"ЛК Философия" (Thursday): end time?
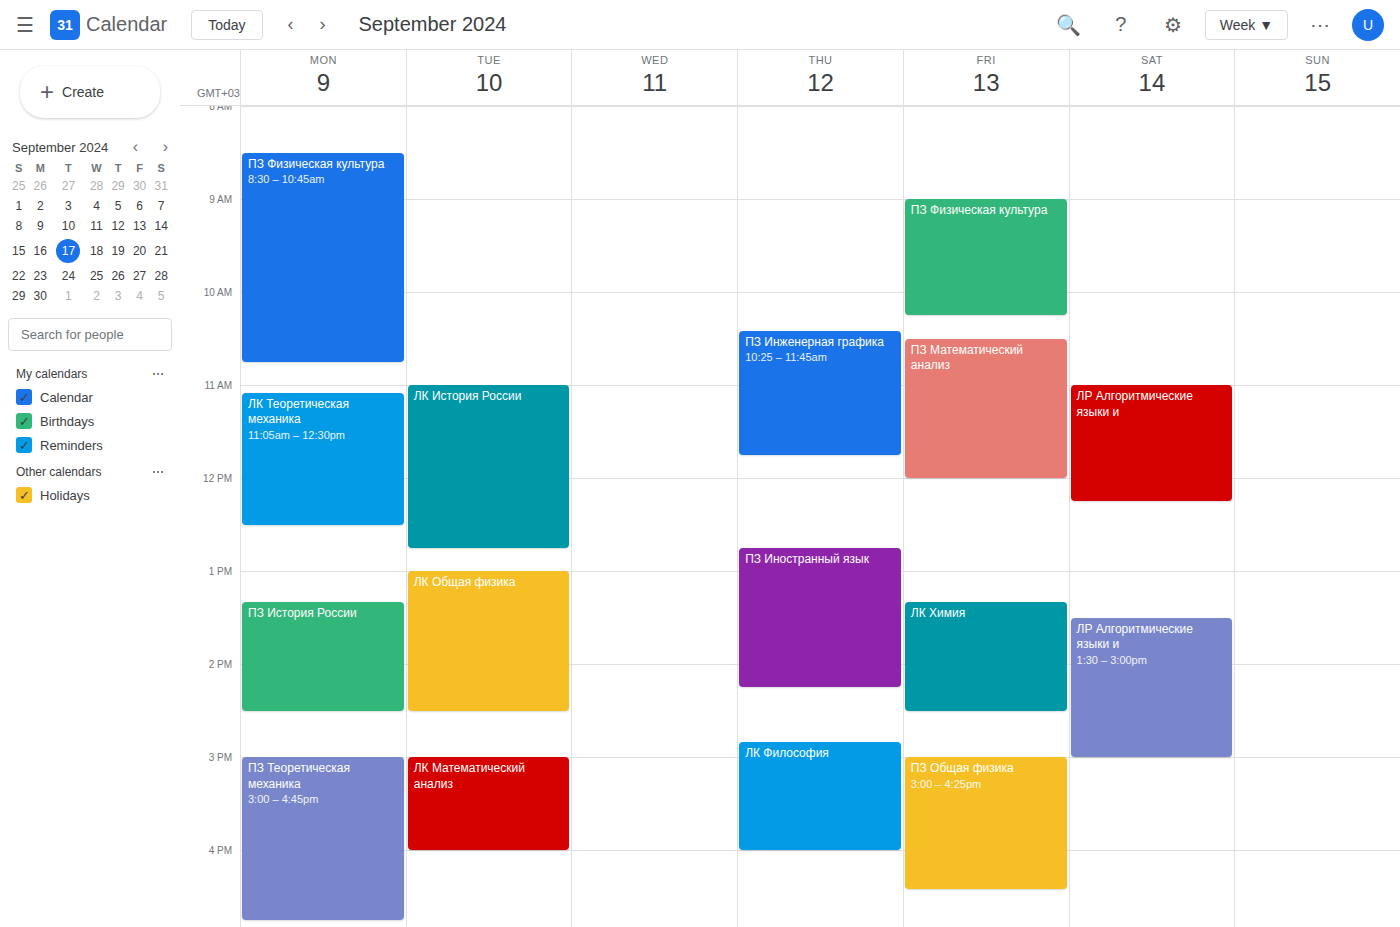
4:00 PM